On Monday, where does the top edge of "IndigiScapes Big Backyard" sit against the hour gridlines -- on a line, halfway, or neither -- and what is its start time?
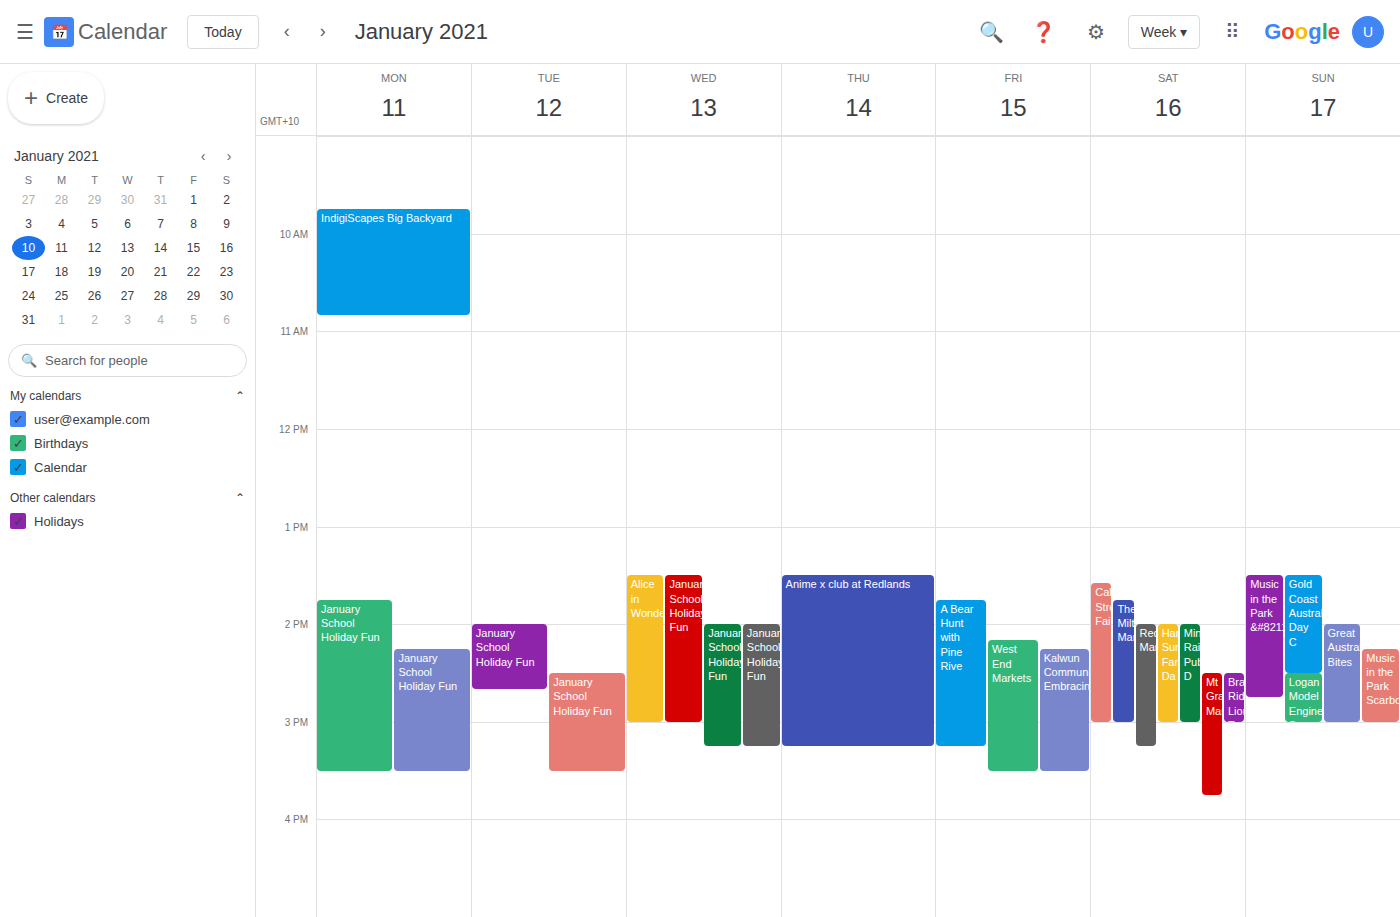
9:45 AM -- neither: three quarters of the way from the 9 AM line to the 10 AM line.